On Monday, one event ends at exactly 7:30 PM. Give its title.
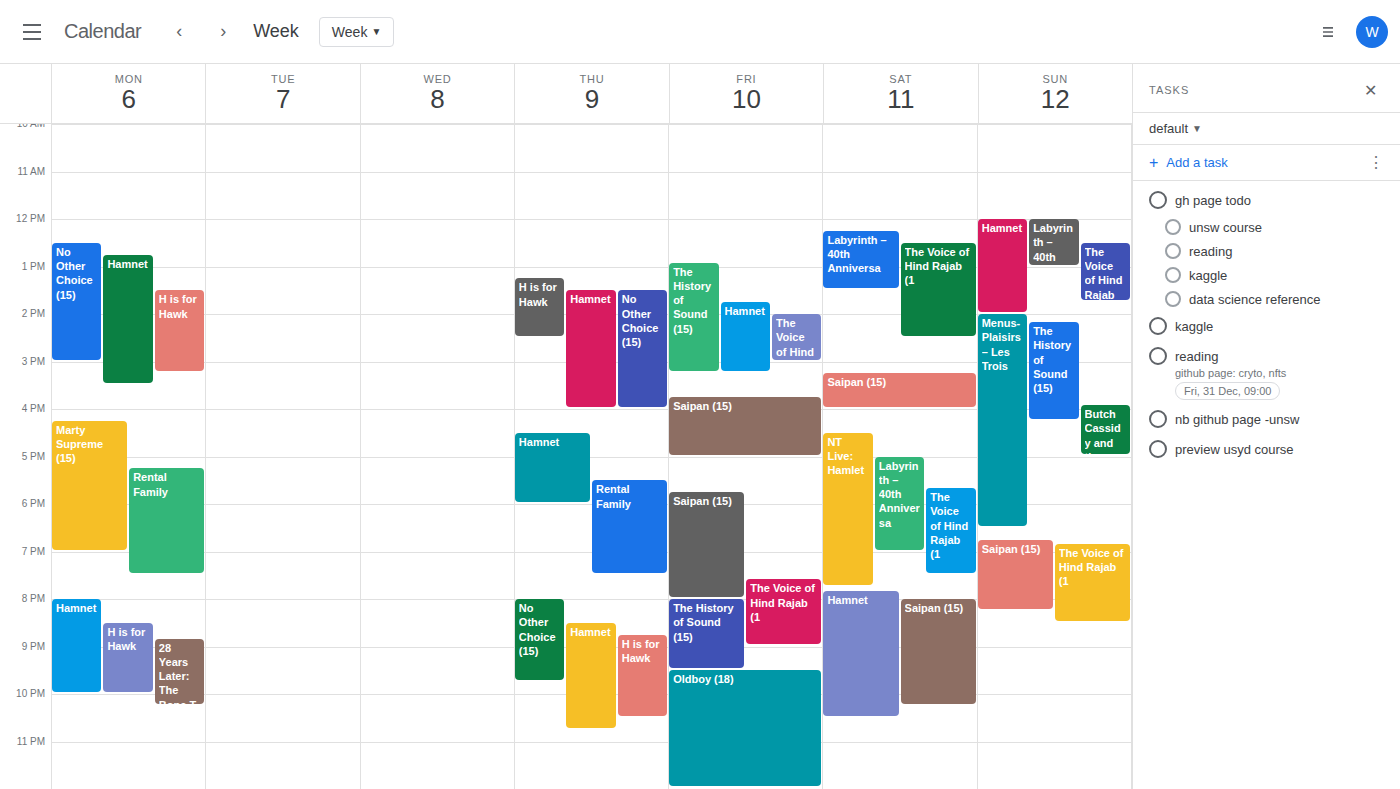
"Rental Family"